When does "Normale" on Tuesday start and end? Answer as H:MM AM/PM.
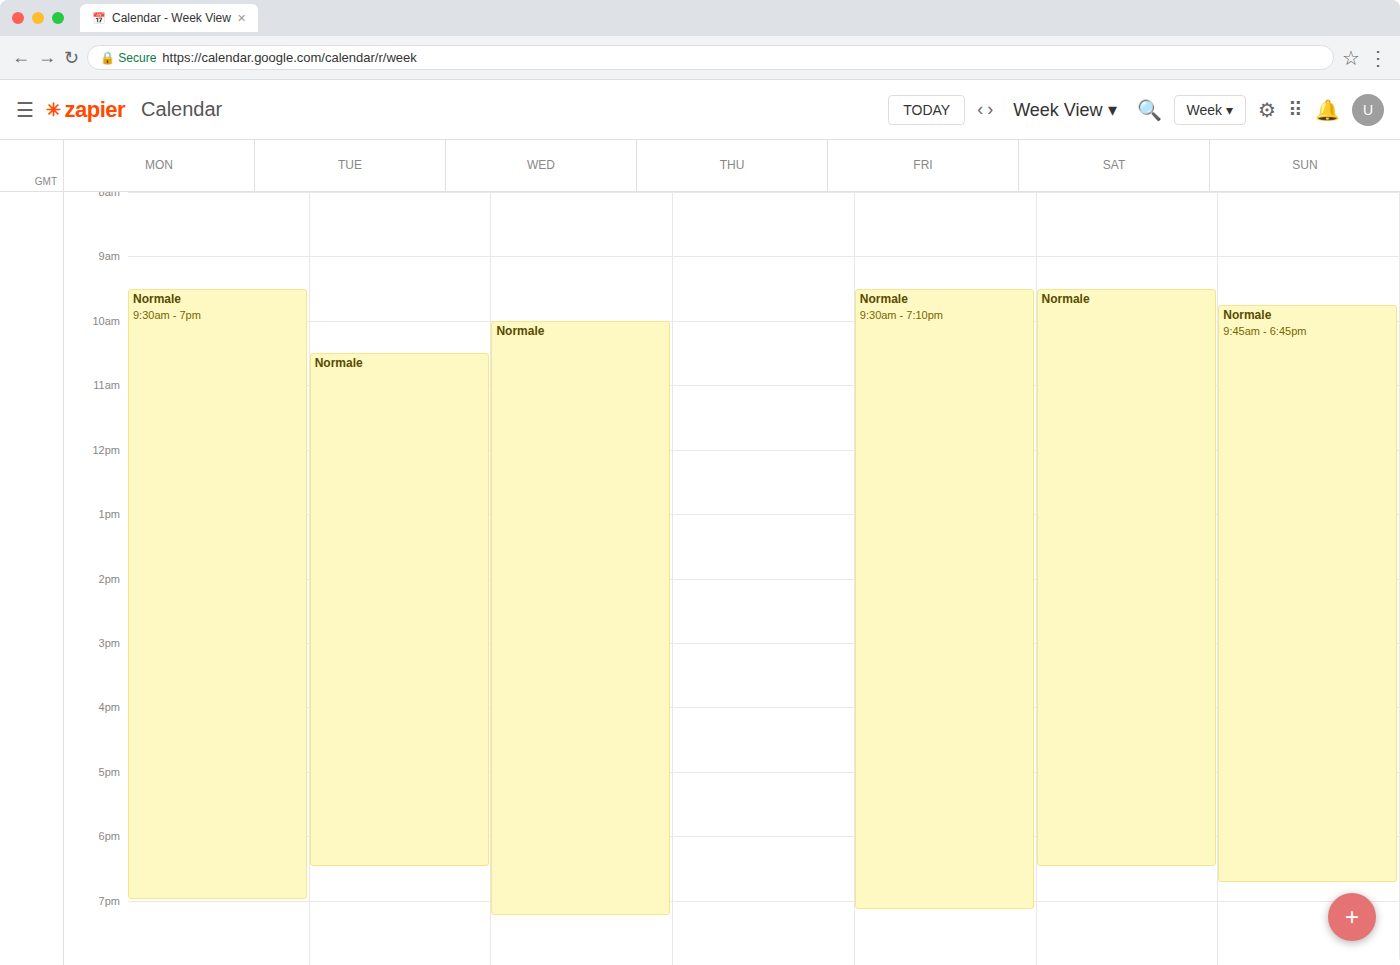
10:30 AM to 6:30 PM